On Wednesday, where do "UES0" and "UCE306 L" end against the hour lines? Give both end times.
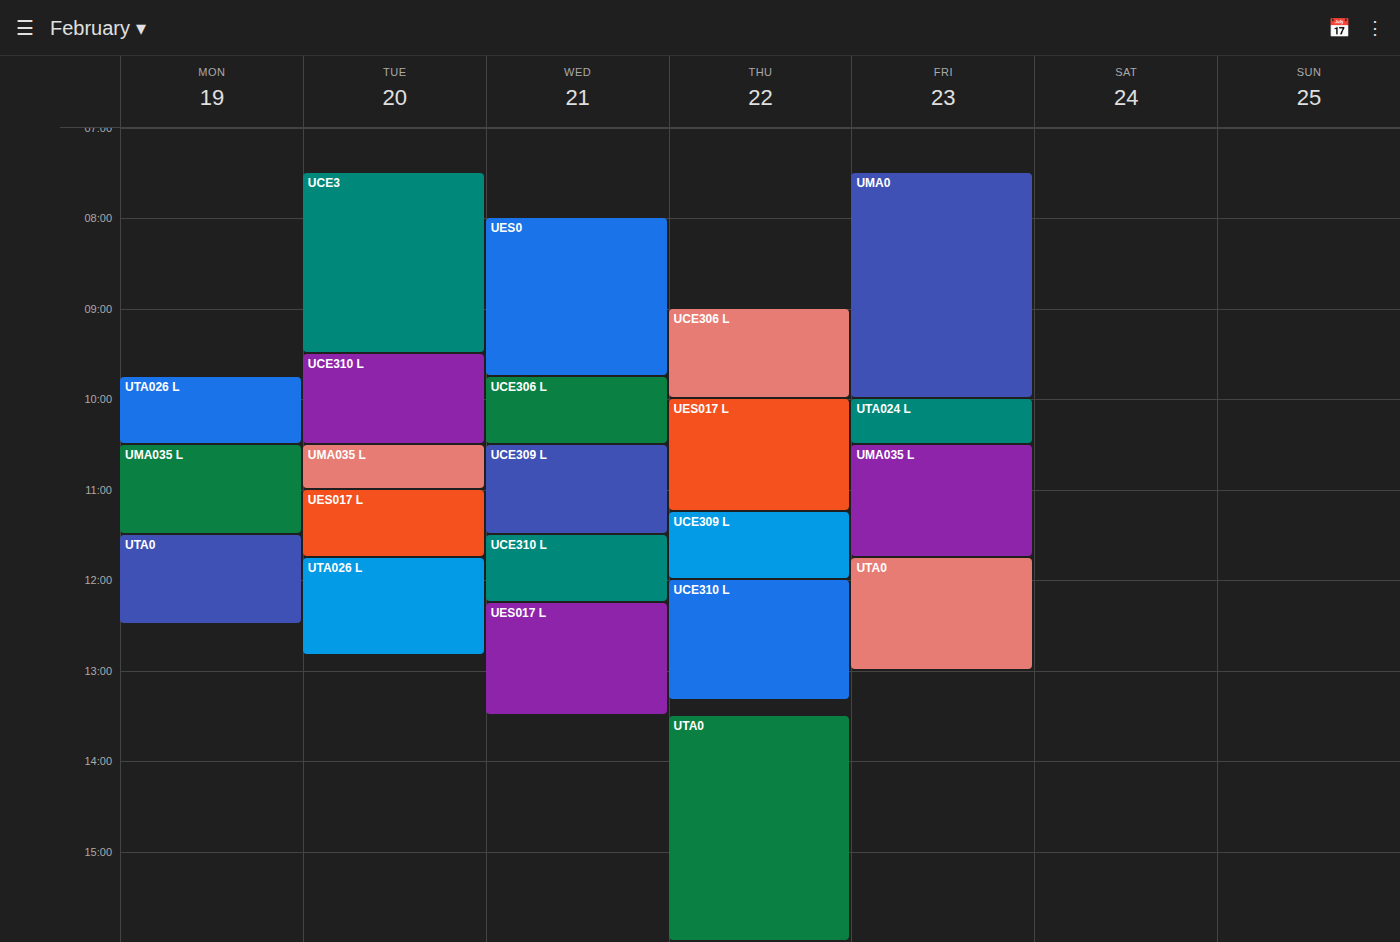
"UES0": 9:45 AM, neither: three quarters of the way from the 9 AM line to the 10 AM line. "UCE306 L": 10:30 AM, halfway between the 10 AM and 11 AM lines.